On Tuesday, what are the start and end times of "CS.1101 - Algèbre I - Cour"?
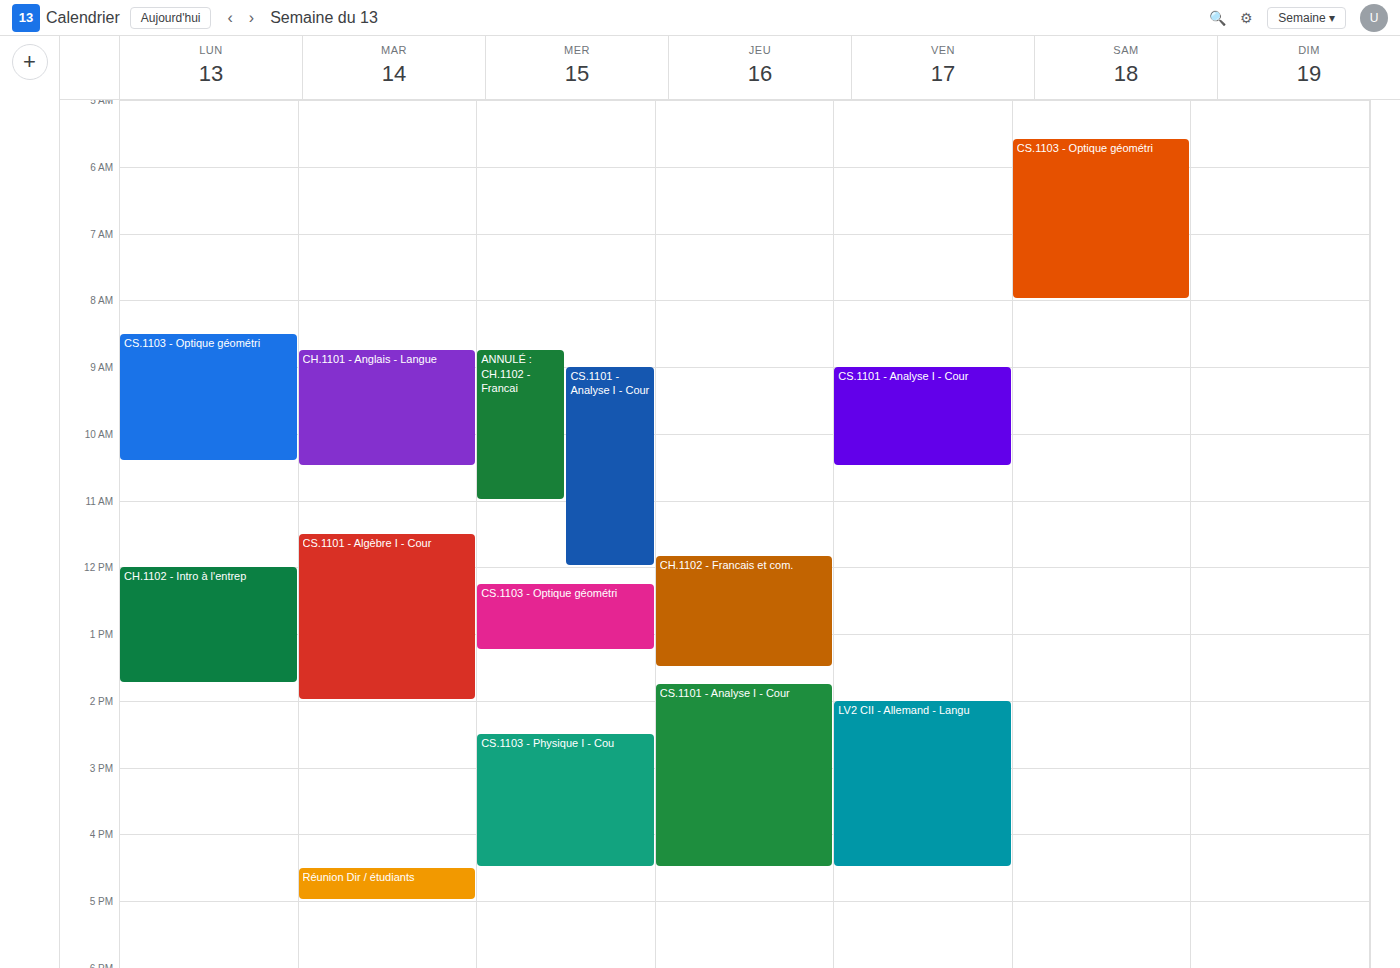
11:30 AM to 2:00 PM